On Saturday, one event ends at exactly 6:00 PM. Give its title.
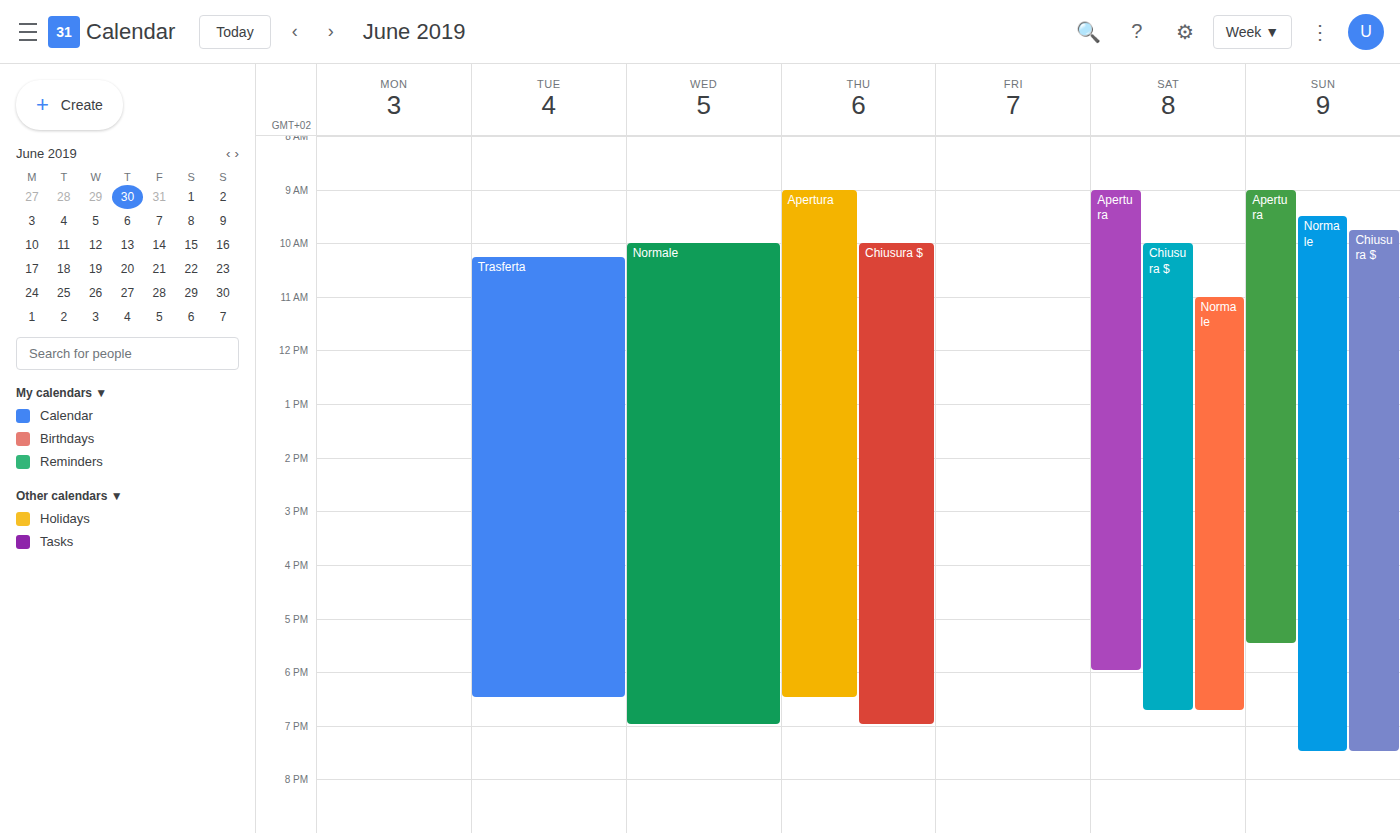
"Apertura"